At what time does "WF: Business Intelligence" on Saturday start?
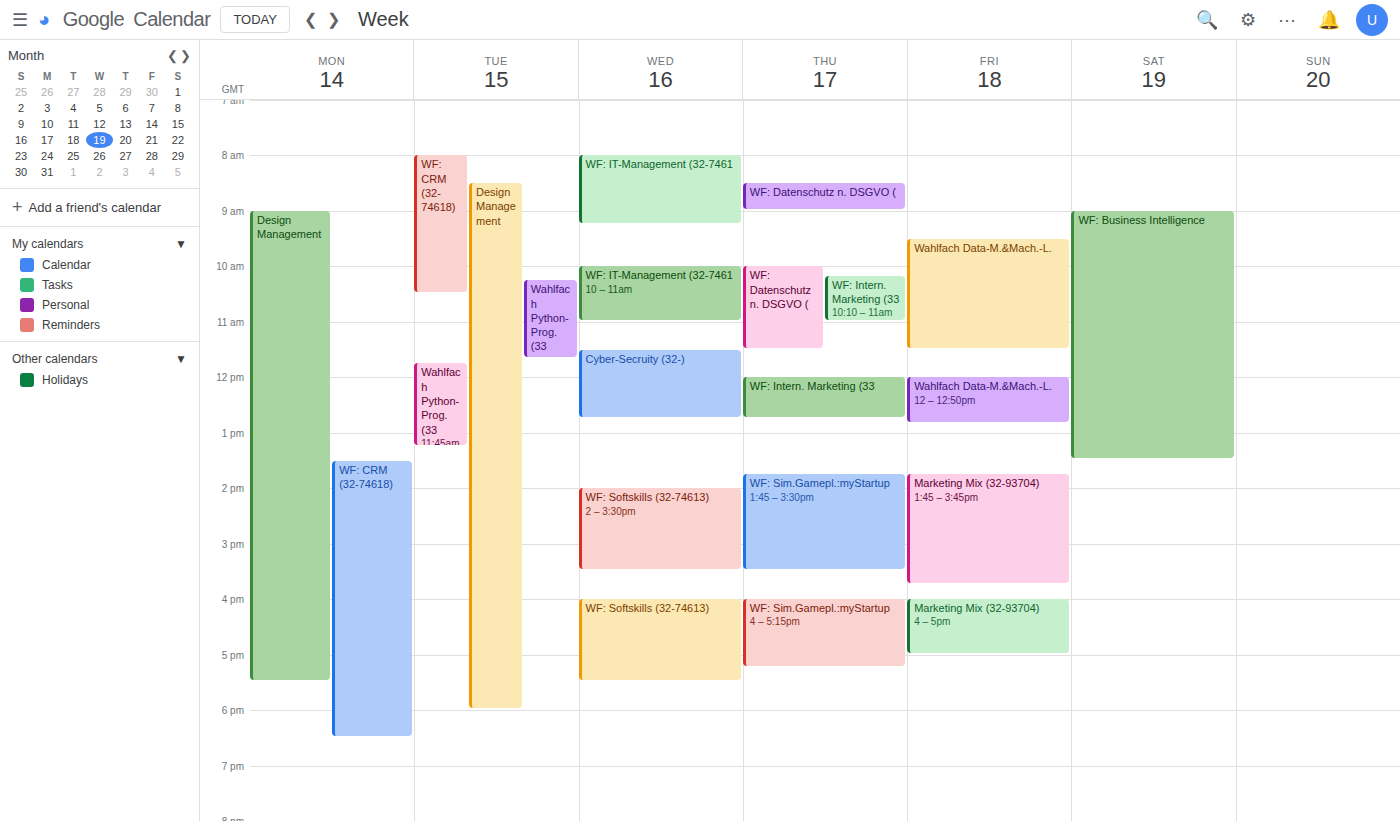
9:00 AM